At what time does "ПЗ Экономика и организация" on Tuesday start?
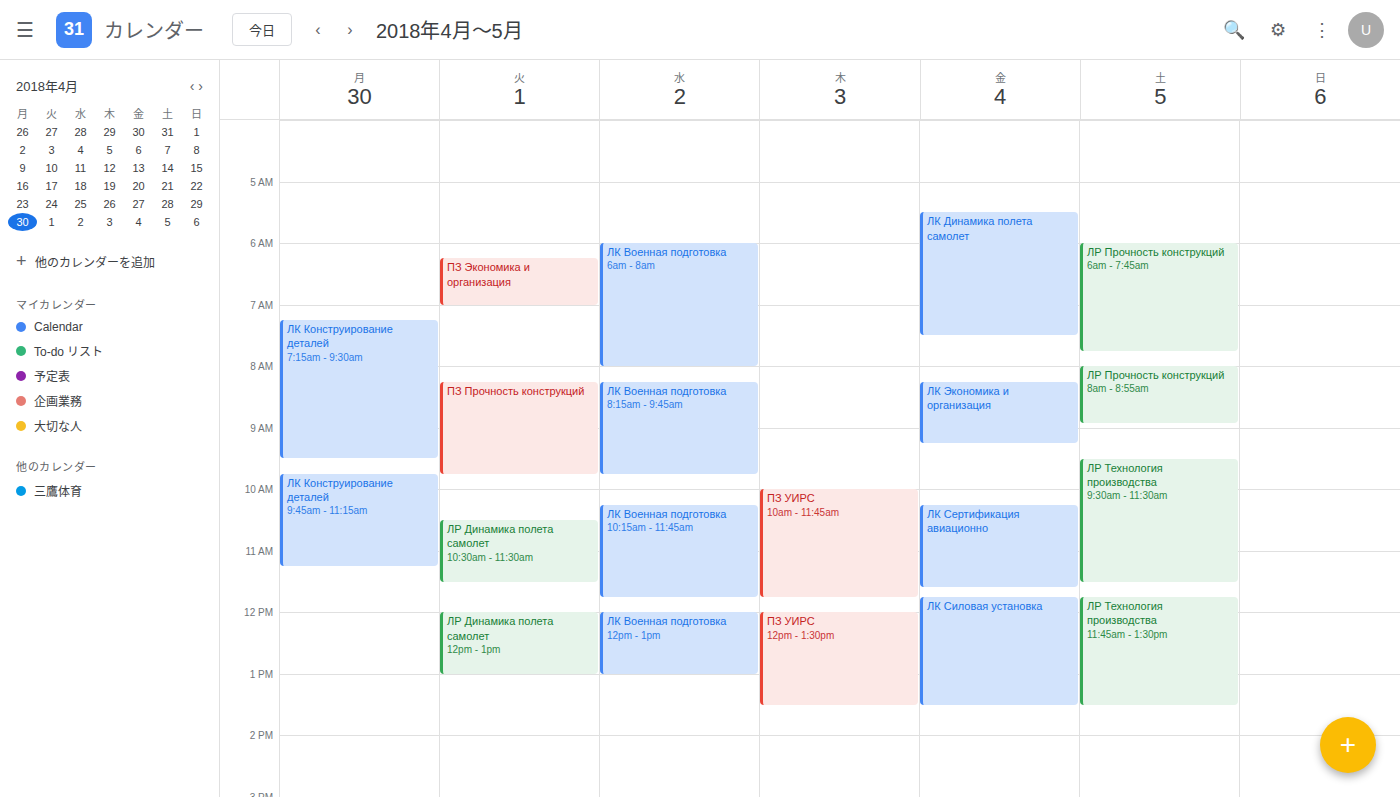
6:15 AM